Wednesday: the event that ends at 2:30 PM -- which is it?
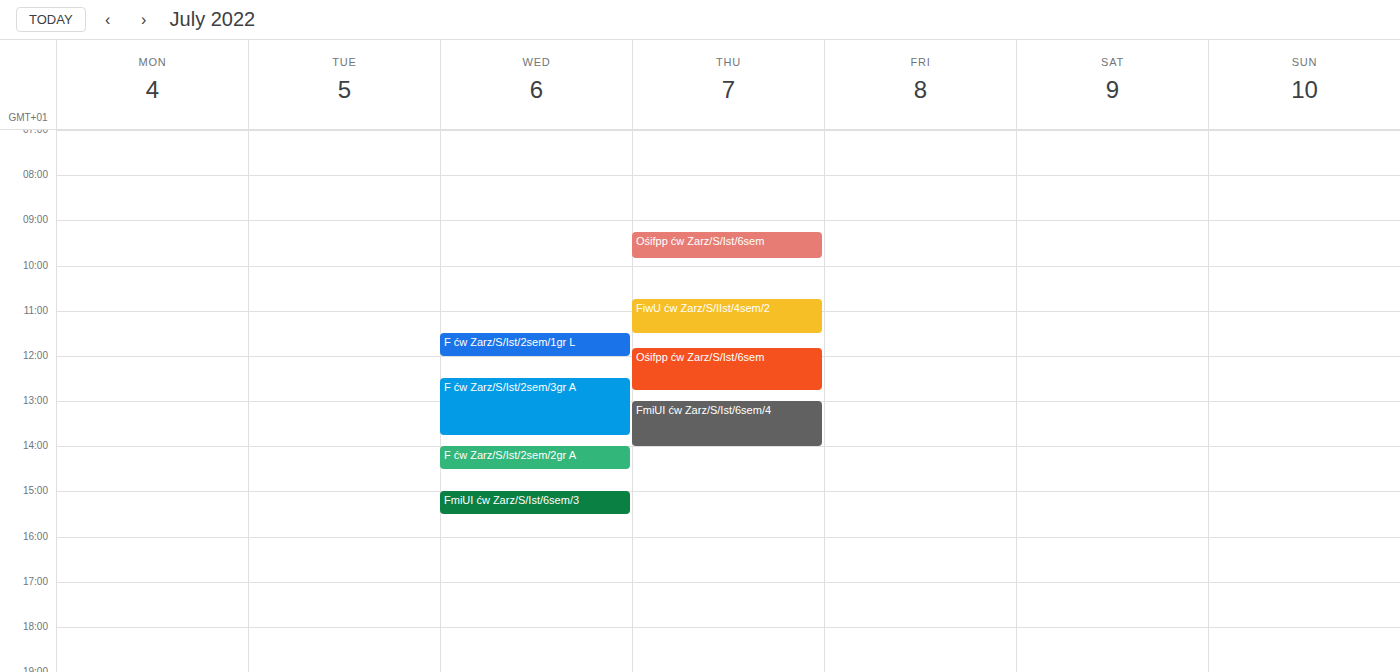
"F ćw Zarz/S/Ist/2sem/2gr A"